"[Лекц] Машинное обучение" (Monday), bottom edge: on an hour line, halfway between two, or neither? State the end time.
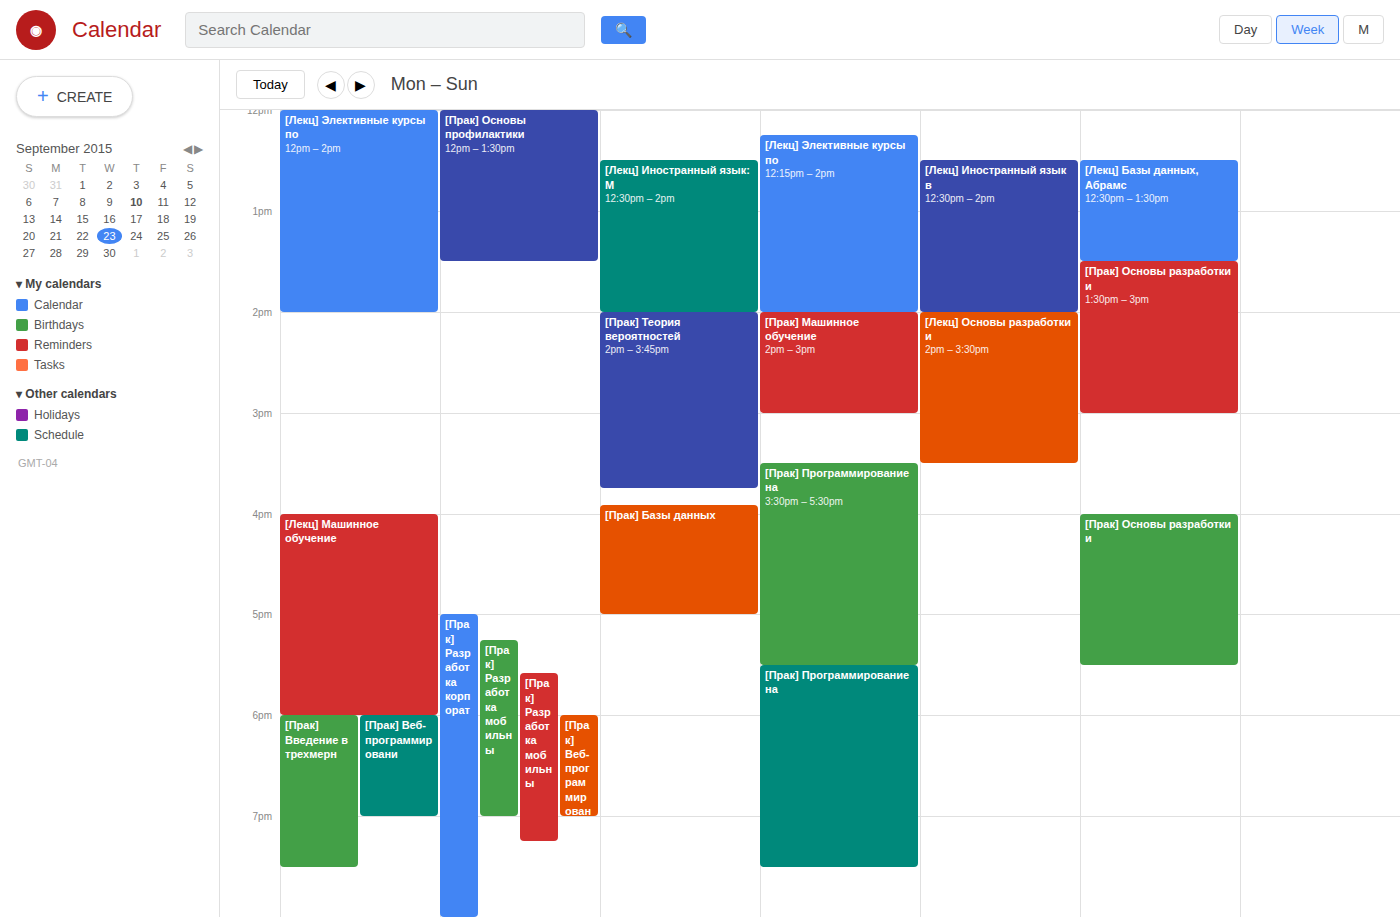
6:00 PM -- exactly on the 6 PM line.